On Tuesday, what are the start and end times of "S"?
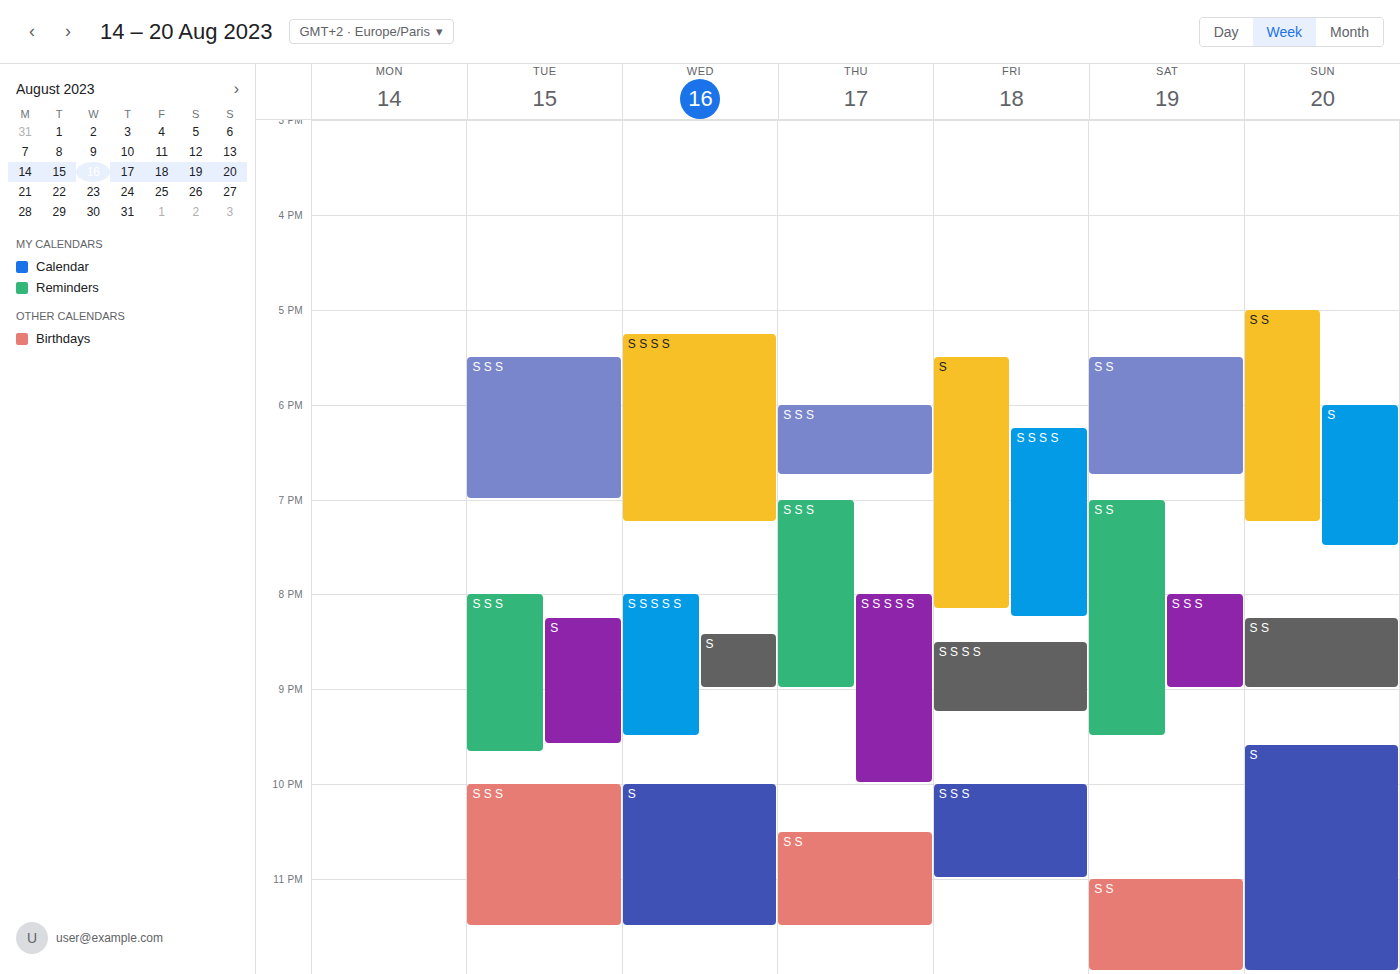
8:15 PM to 9:35 PM